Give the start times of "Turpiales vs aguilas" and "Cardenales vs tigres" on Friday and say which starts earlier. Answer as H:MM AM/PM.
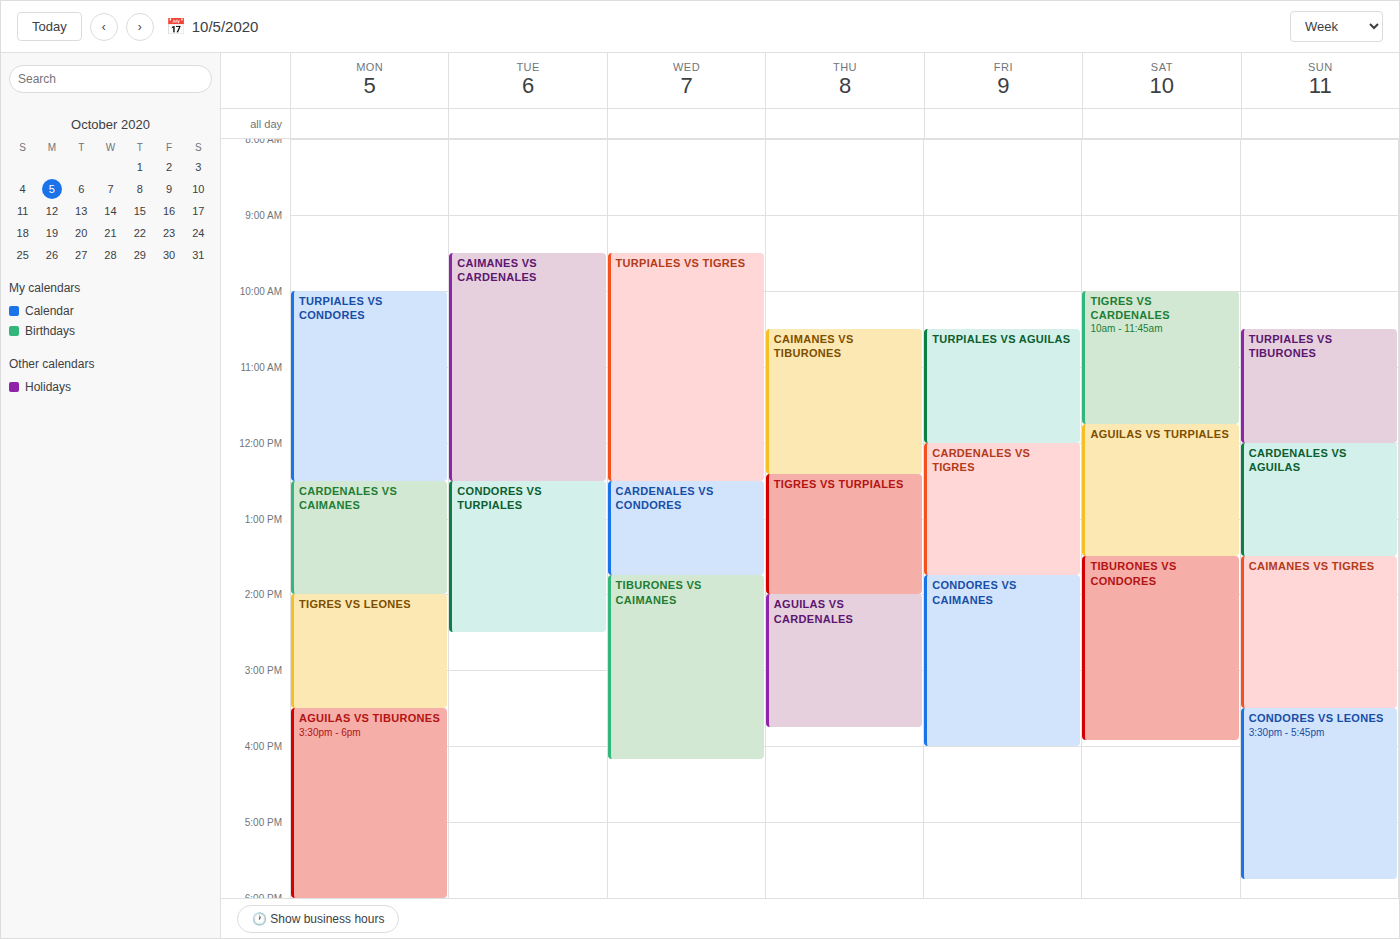
"Turpiales vs aguilas" 10:30 AM; "Cardenales vs tigres" 12:00 PM.